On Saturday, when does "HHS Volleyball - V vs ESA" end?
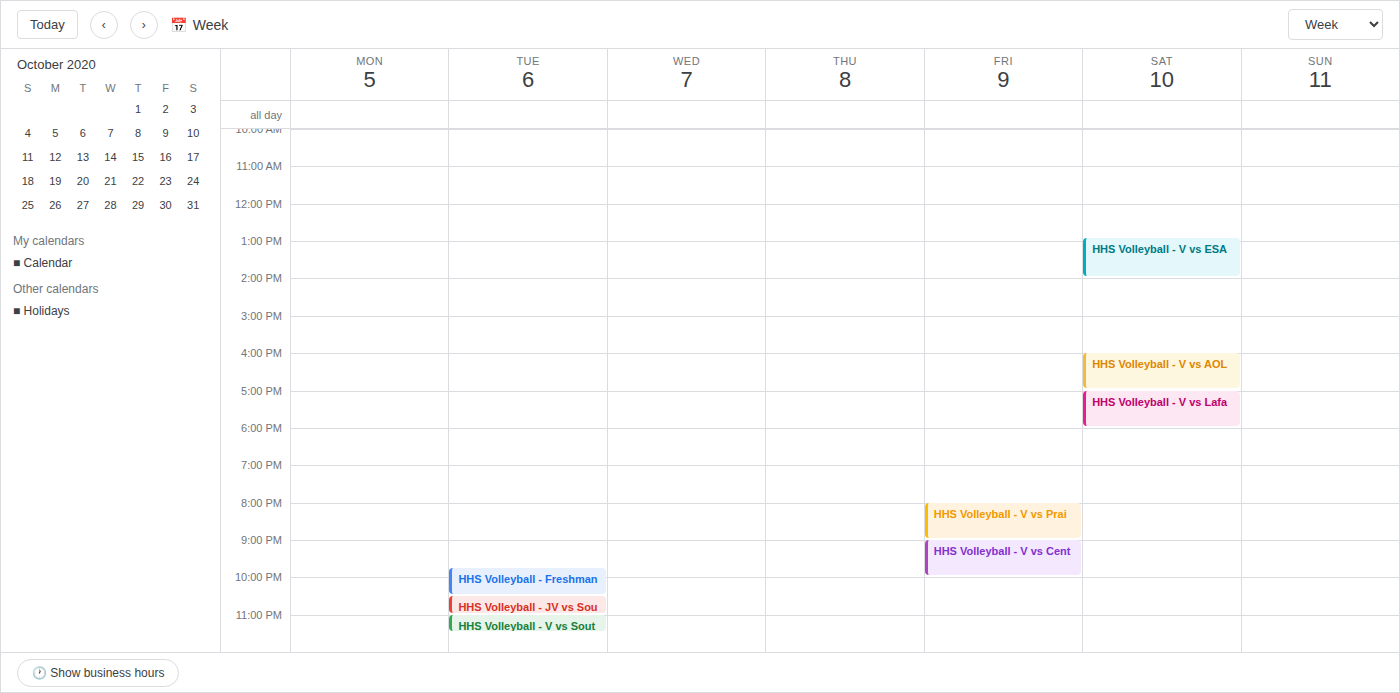
2:00 PM